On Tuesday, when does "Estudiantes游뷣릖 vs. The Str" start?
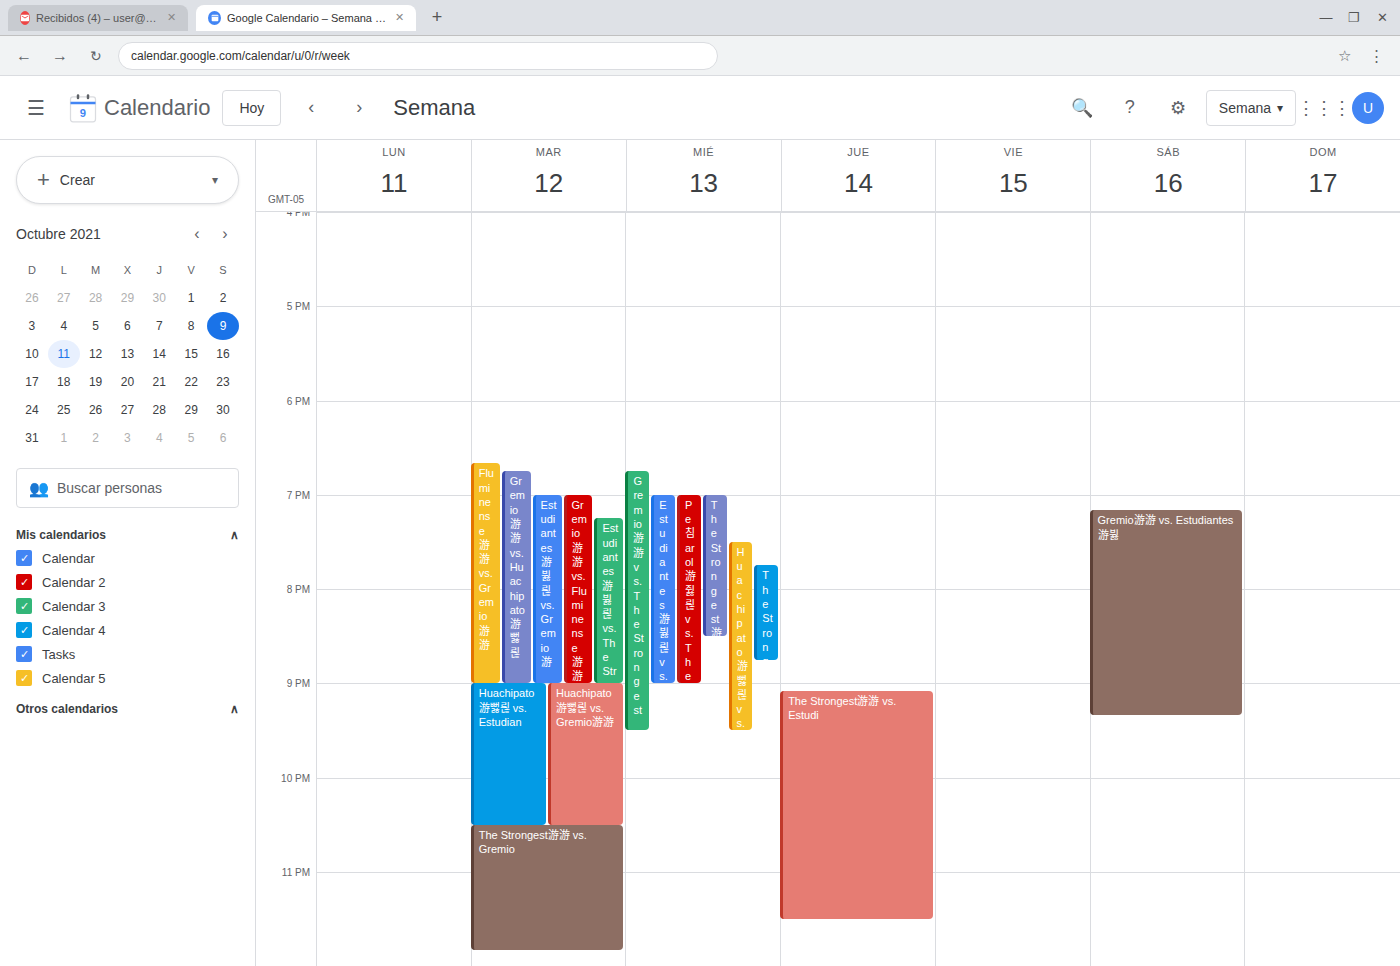
7:15 PM